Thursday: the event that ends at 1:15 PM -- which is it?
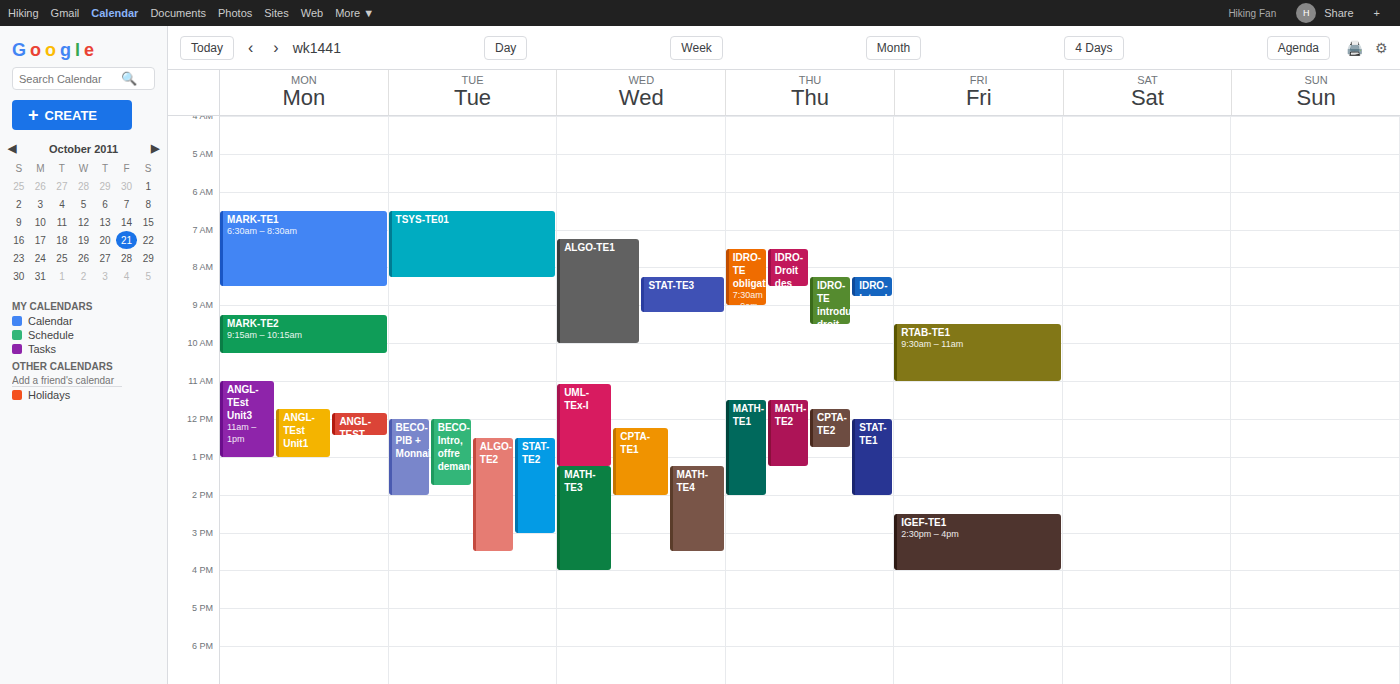
"MATH-TE2"